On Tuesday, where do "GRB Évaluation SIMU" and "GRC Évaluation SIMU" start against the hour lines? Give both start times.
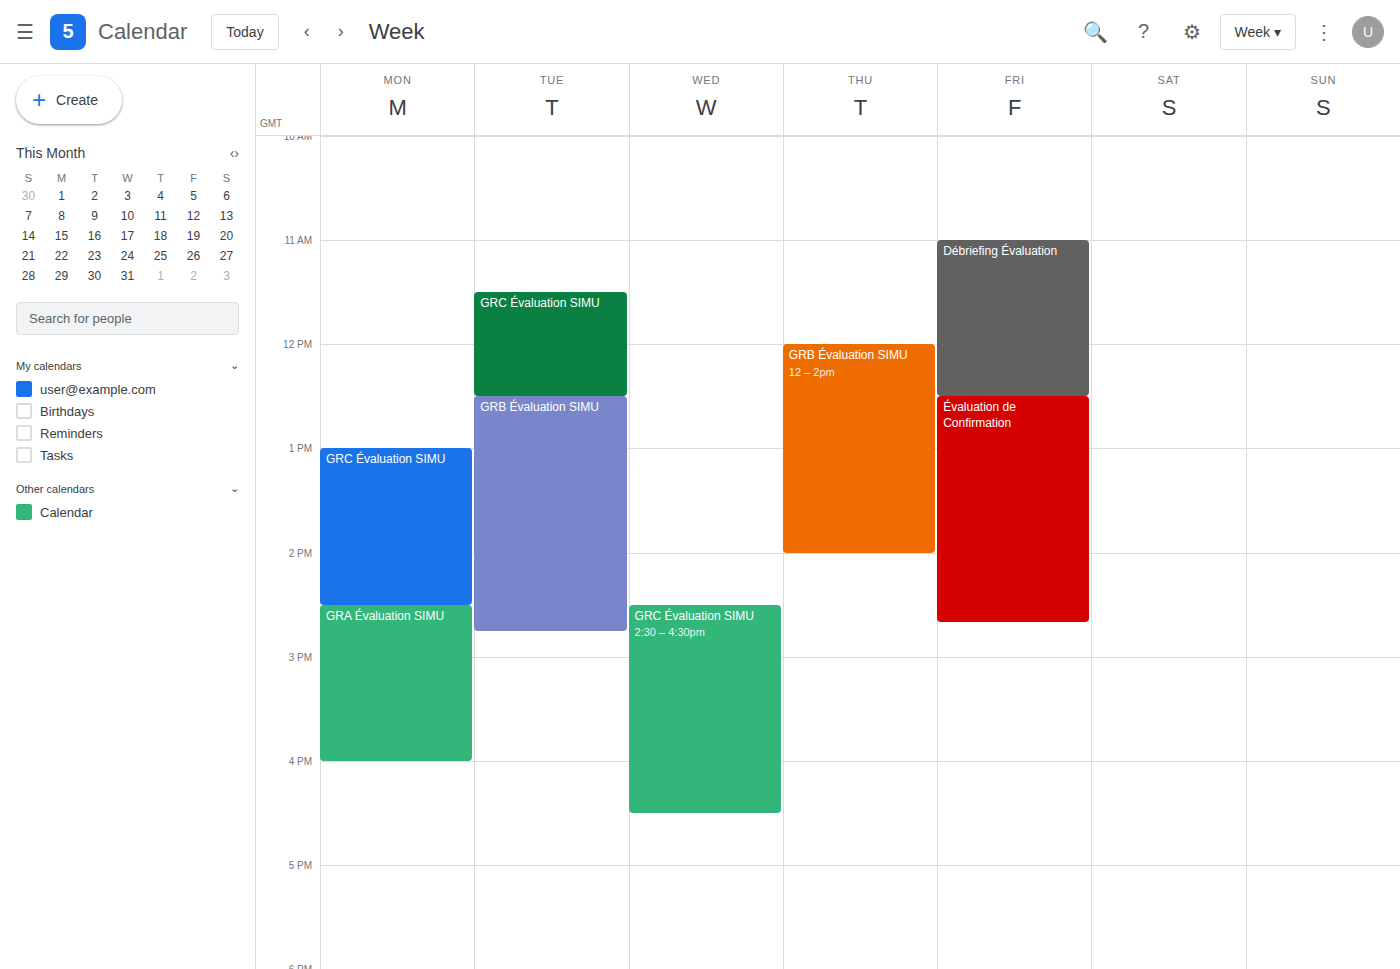
"GRB Évaluation SIMU": 12:30 PM, halfway between the 12 PM and 1 PM lines. "GRC Évaluation SIMU": 11:30 AM, halfway between the 11 AM and 12 PM lines.